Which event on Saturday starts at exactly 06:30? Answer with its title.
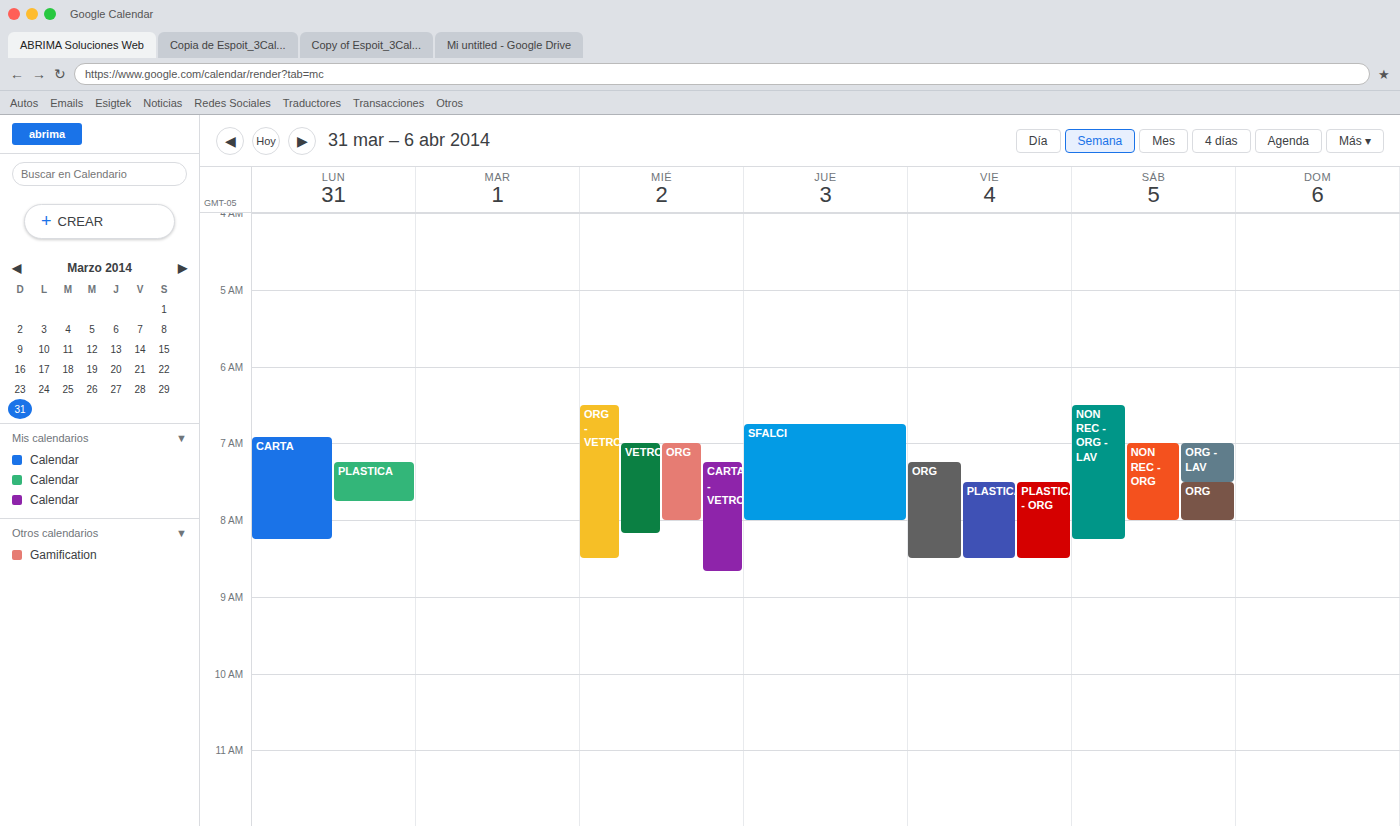
"NON REC - ORG - LAV"